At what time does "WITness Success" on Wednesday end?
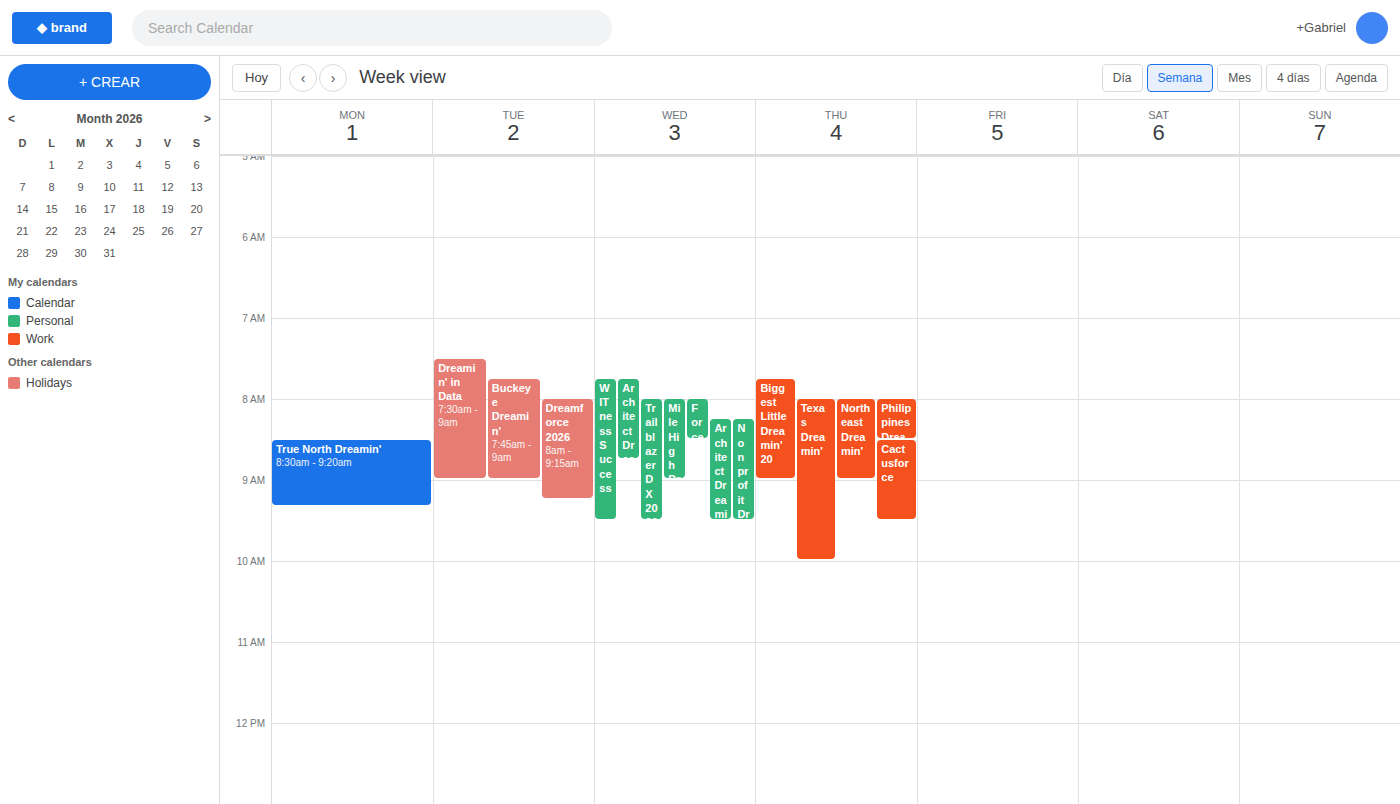
9:30 AM